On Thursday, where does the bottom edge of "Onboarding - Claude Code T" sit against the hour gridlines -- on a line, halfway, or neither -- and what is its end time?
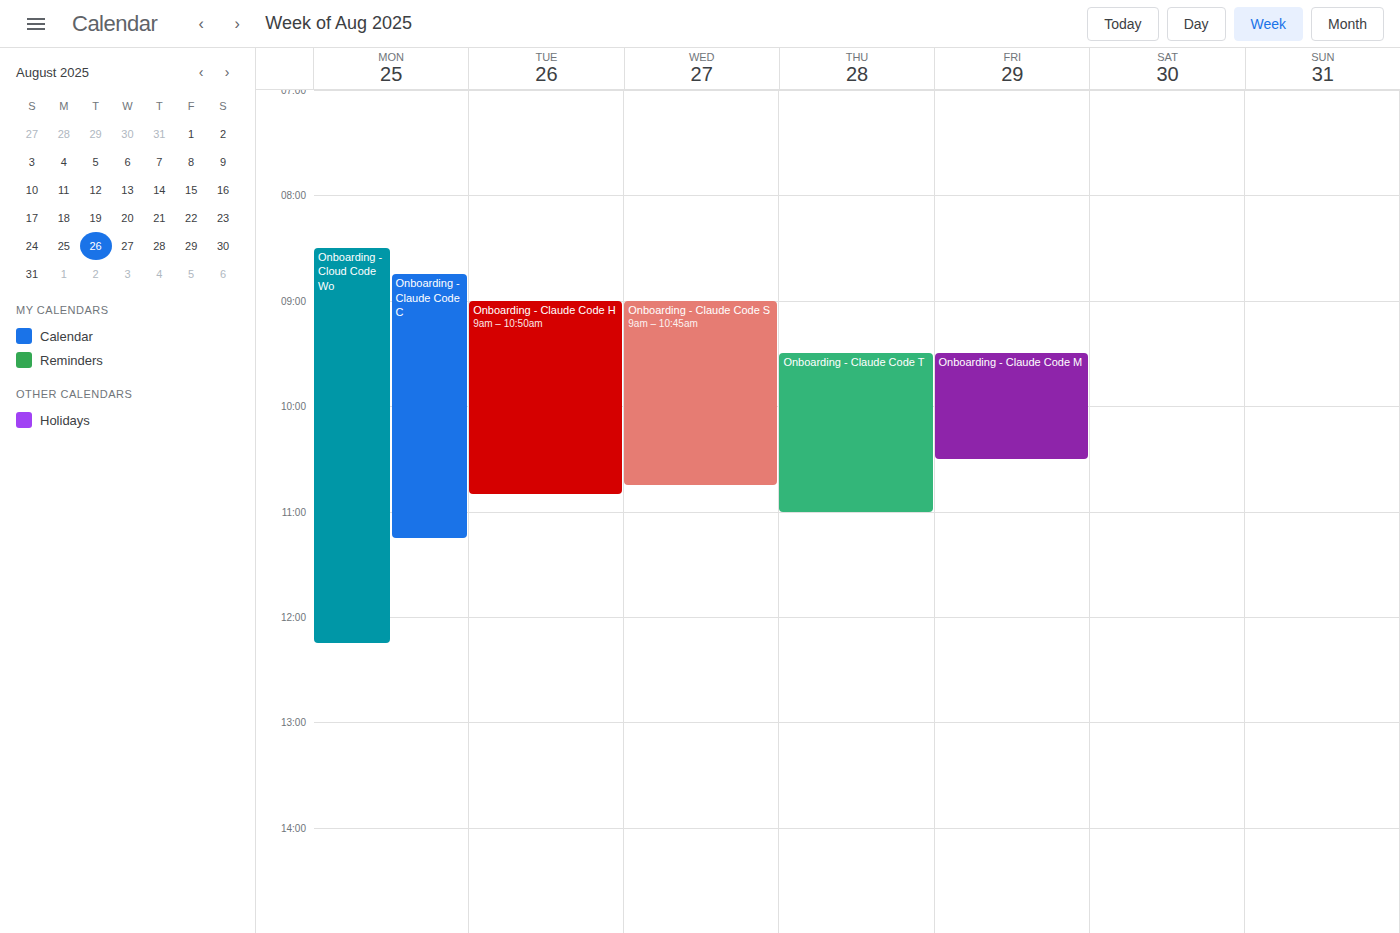
11:00 AM -- exactly on the 11 AM line.